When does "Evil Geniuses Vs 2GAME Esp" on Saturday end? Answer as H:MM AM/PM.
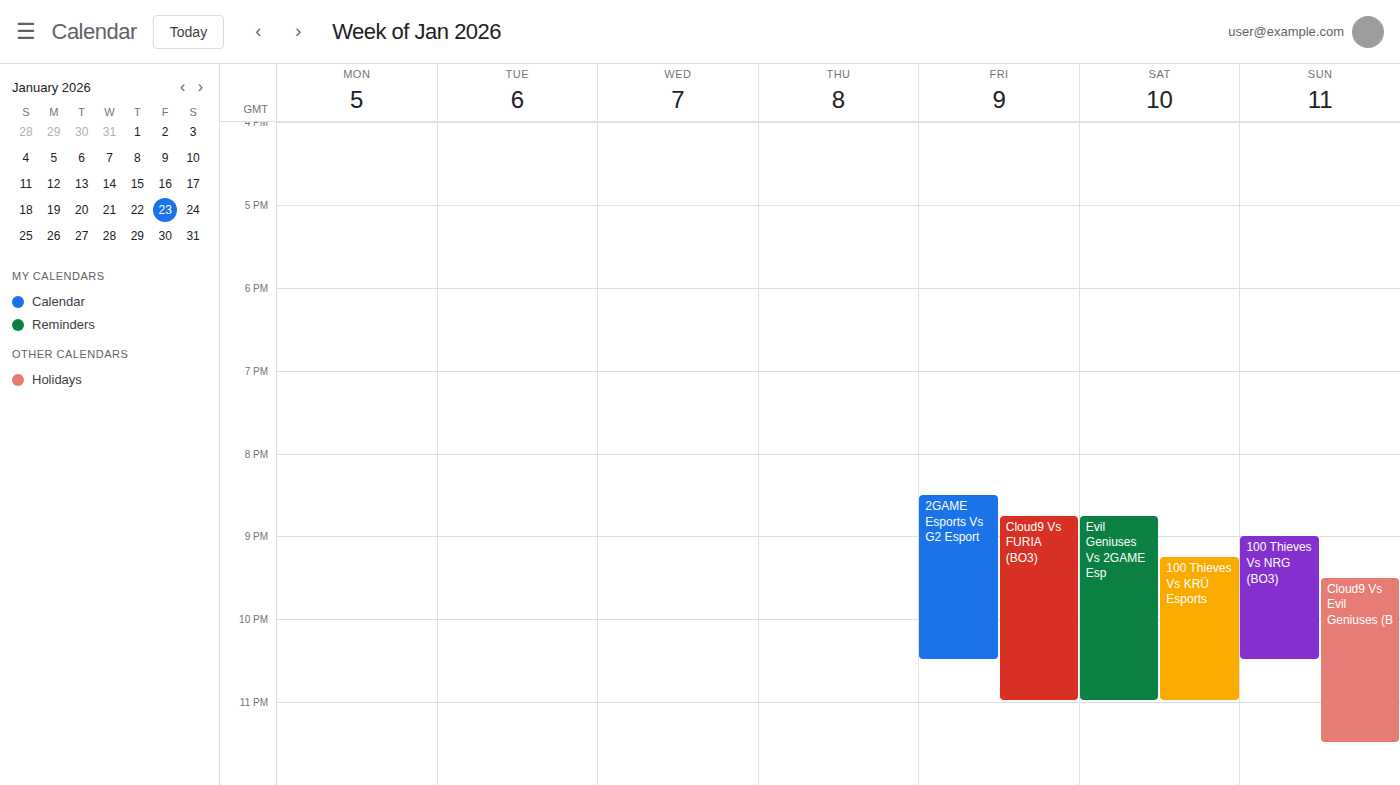
11:00 PM